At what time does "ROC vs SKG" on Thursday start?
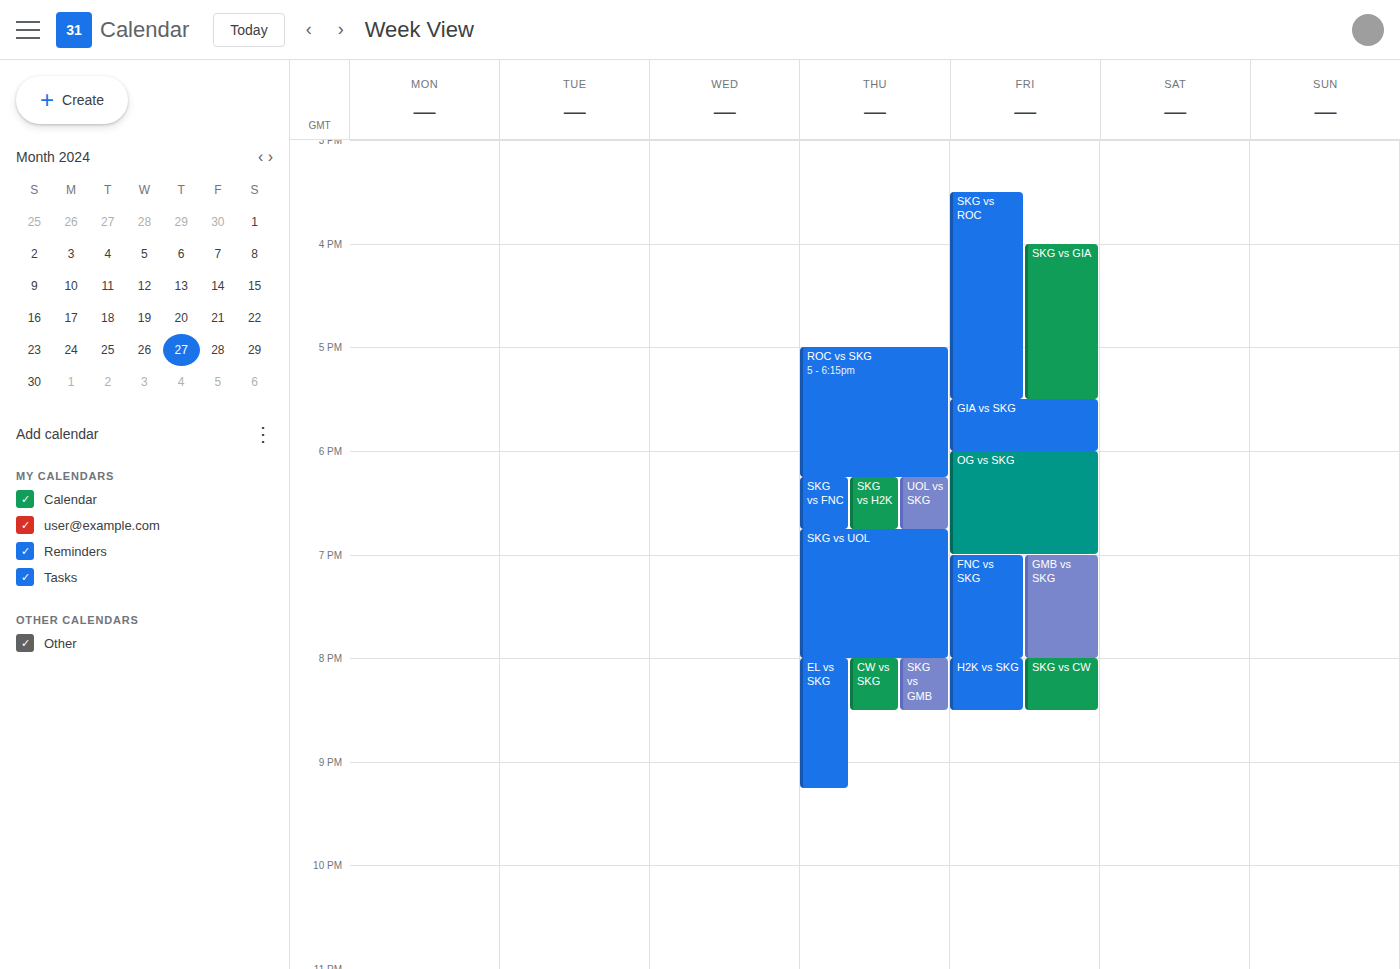
17:00